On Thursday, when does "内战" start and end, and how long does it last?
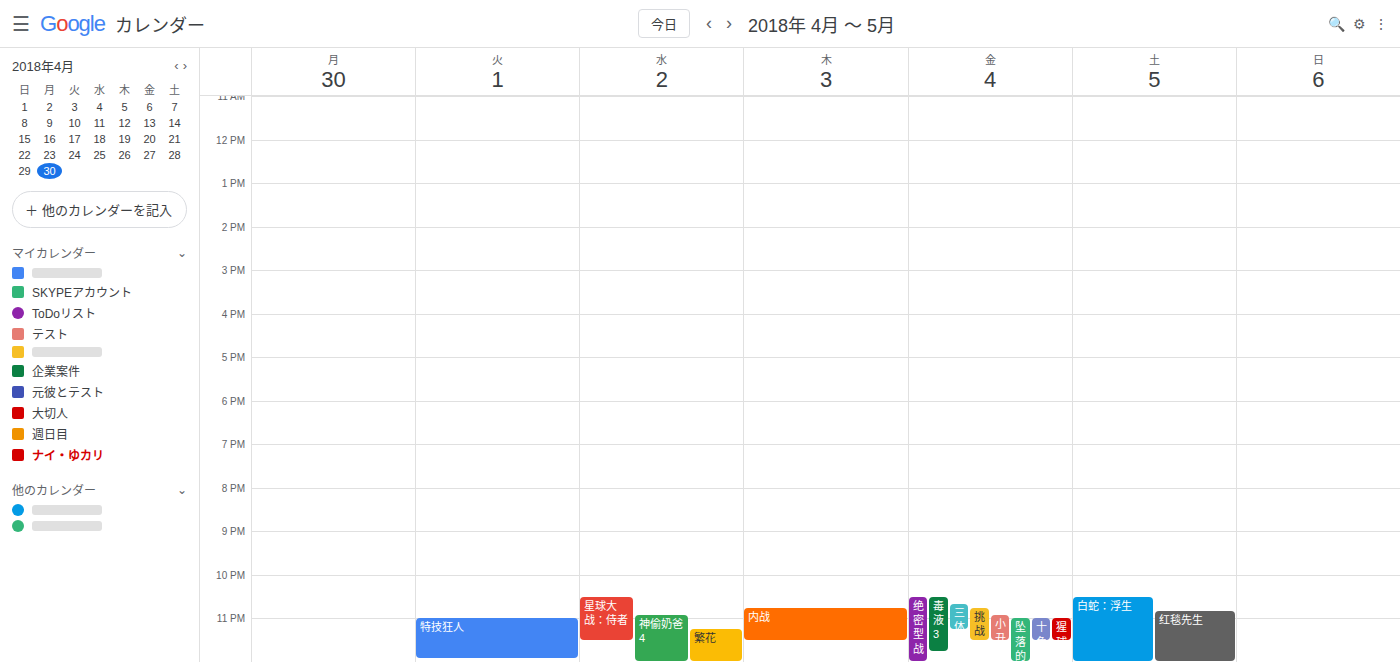
10:45 PM to 11:30 PM, 45 minutes